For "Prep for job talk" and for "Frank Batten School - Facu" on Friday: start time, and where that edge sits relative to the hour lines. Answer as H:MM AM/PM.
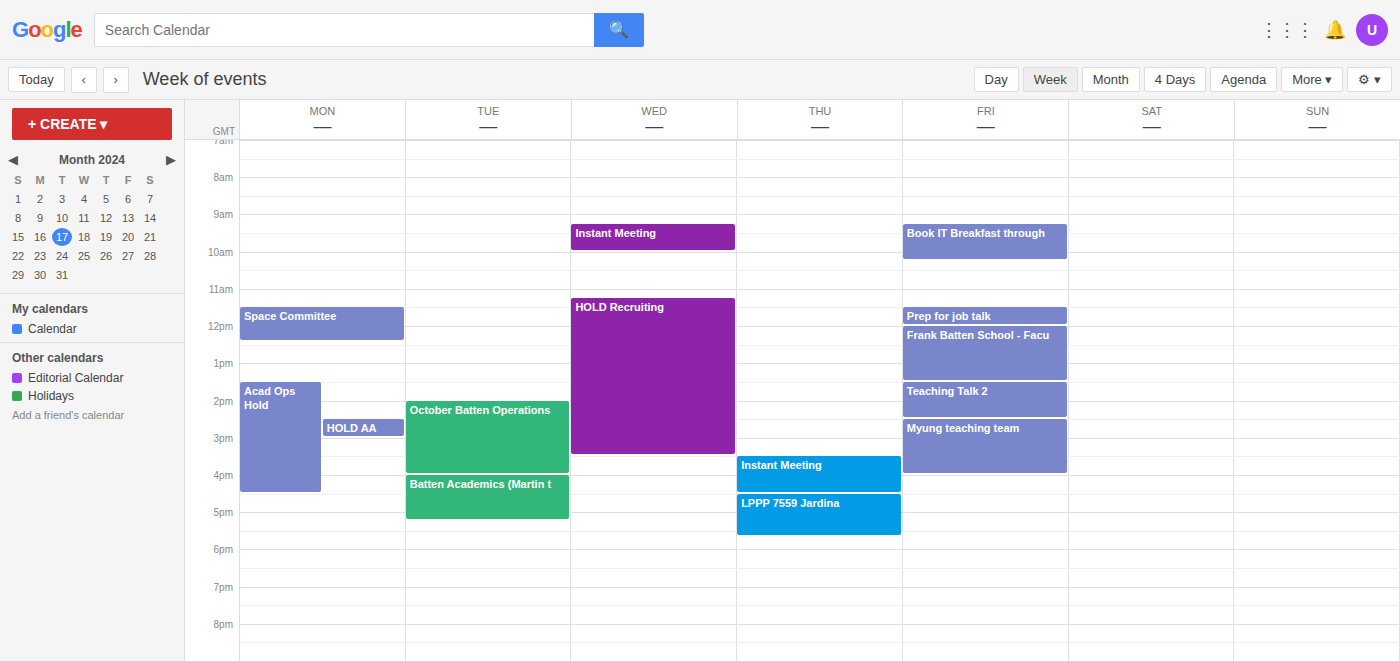
"Prep for job talk": 11:30 AM, halfway between the 11 AM and 12 PM lines. "Frank Batten School - Facu": 12:00 PM, exactly on the 12 PM line.